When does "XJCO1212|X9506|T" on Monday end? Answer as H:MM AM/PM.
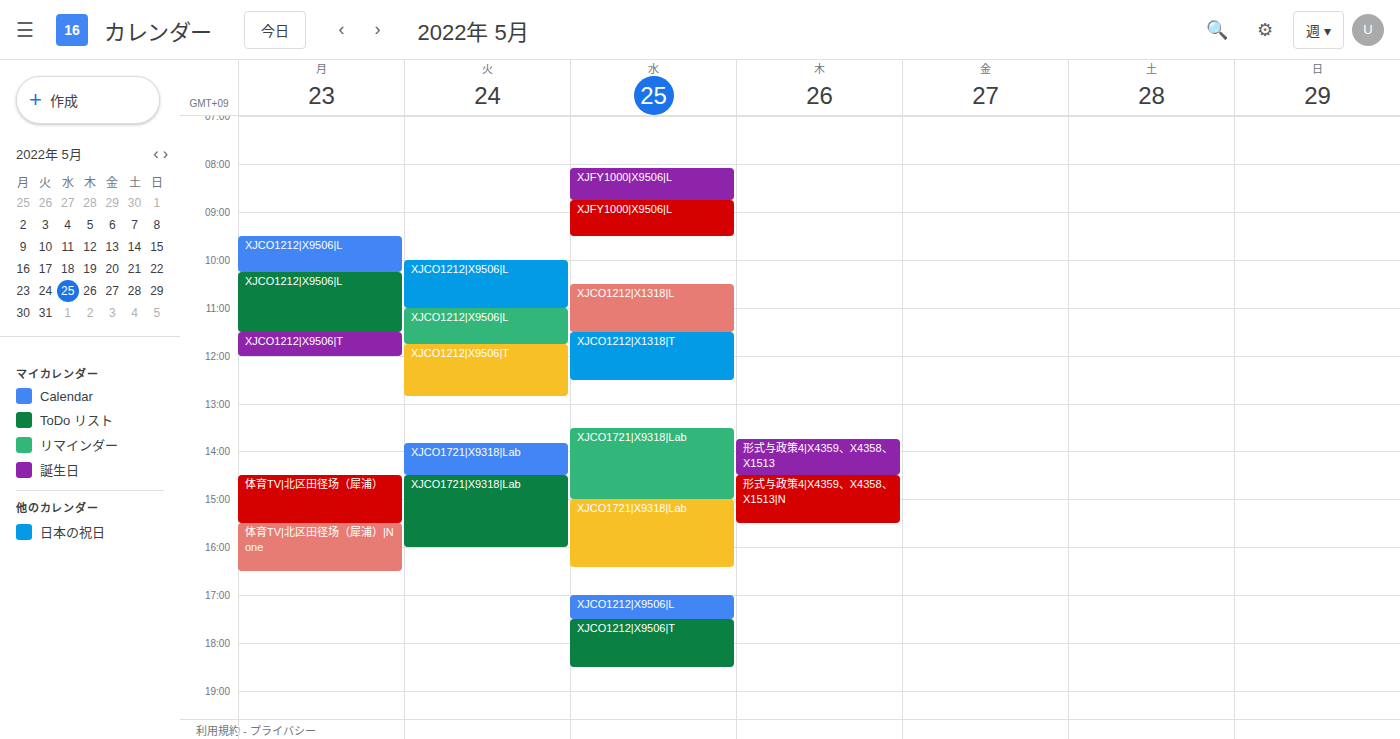
12:00 PM